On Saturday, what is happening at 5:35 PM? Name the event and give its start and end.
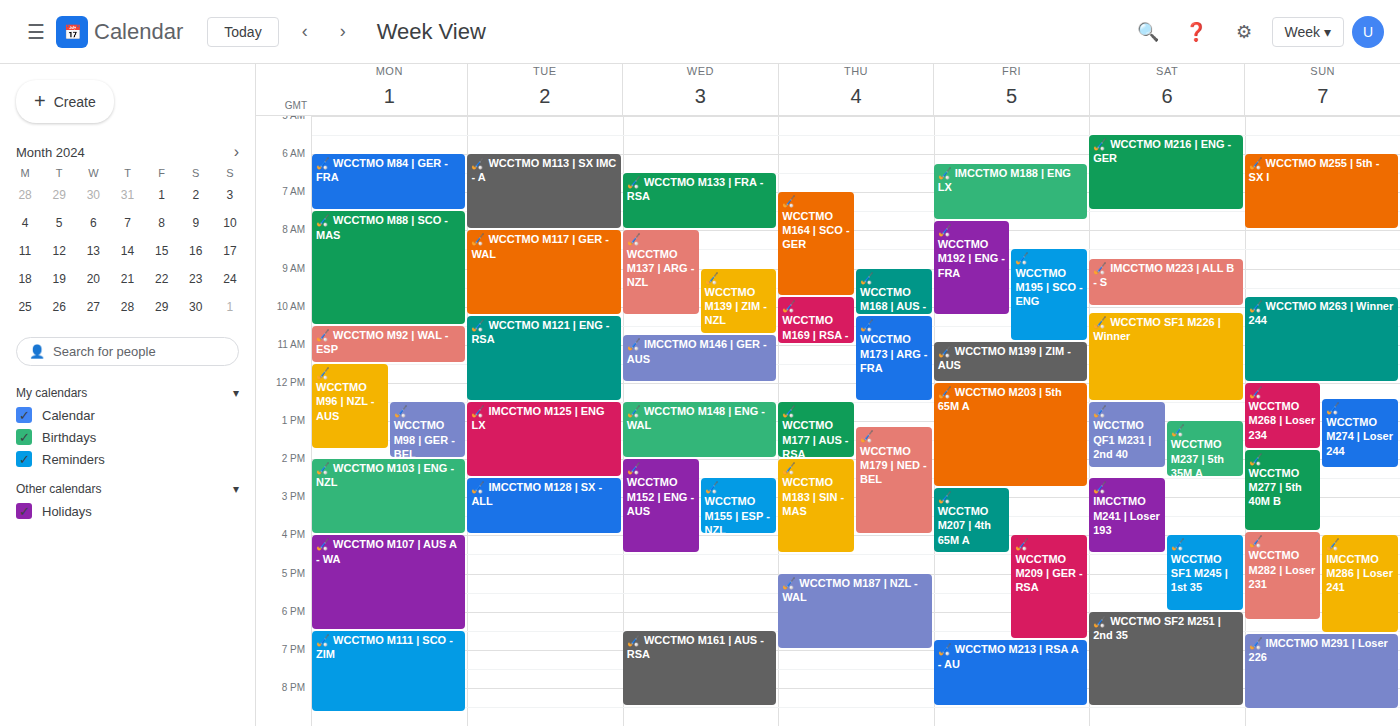
"🏑 WCCTMO SF1 M245 | 1st 35", 4:00 PM to 6:00 PM